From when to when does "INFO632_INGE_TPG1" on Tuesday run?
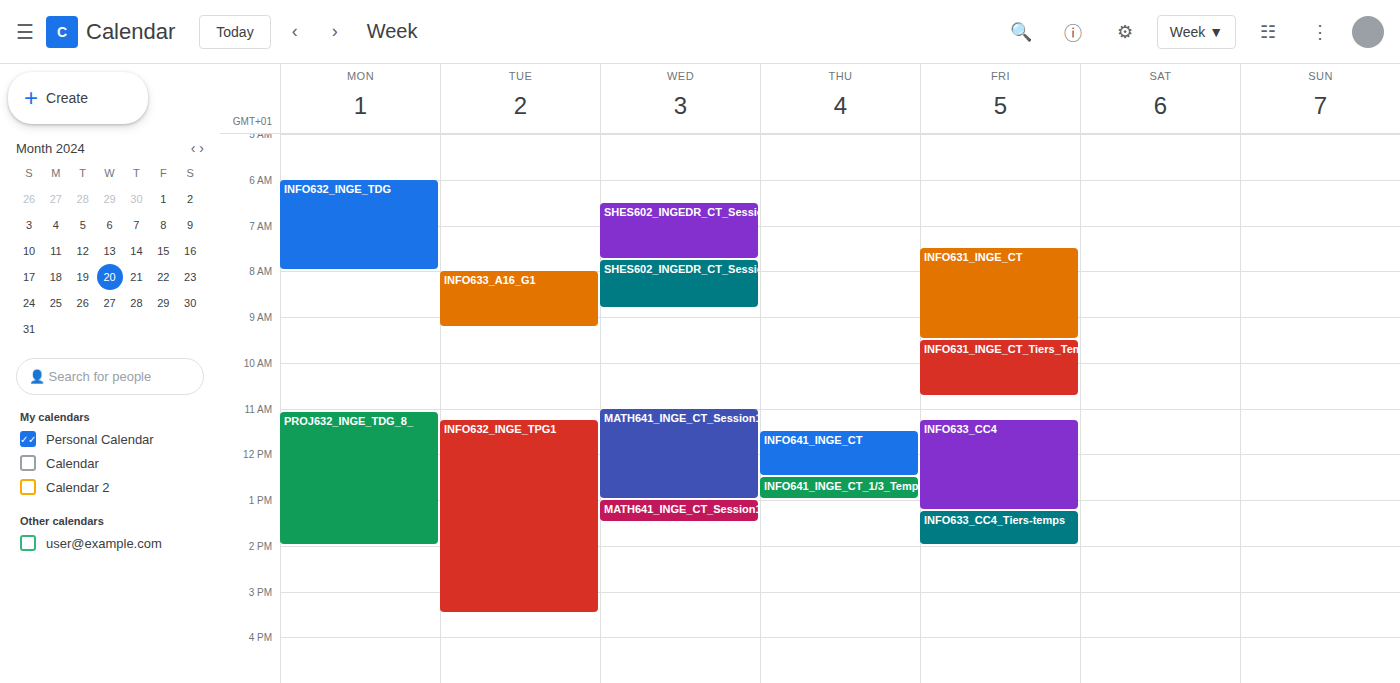
11:15 AM to 3:30 PM